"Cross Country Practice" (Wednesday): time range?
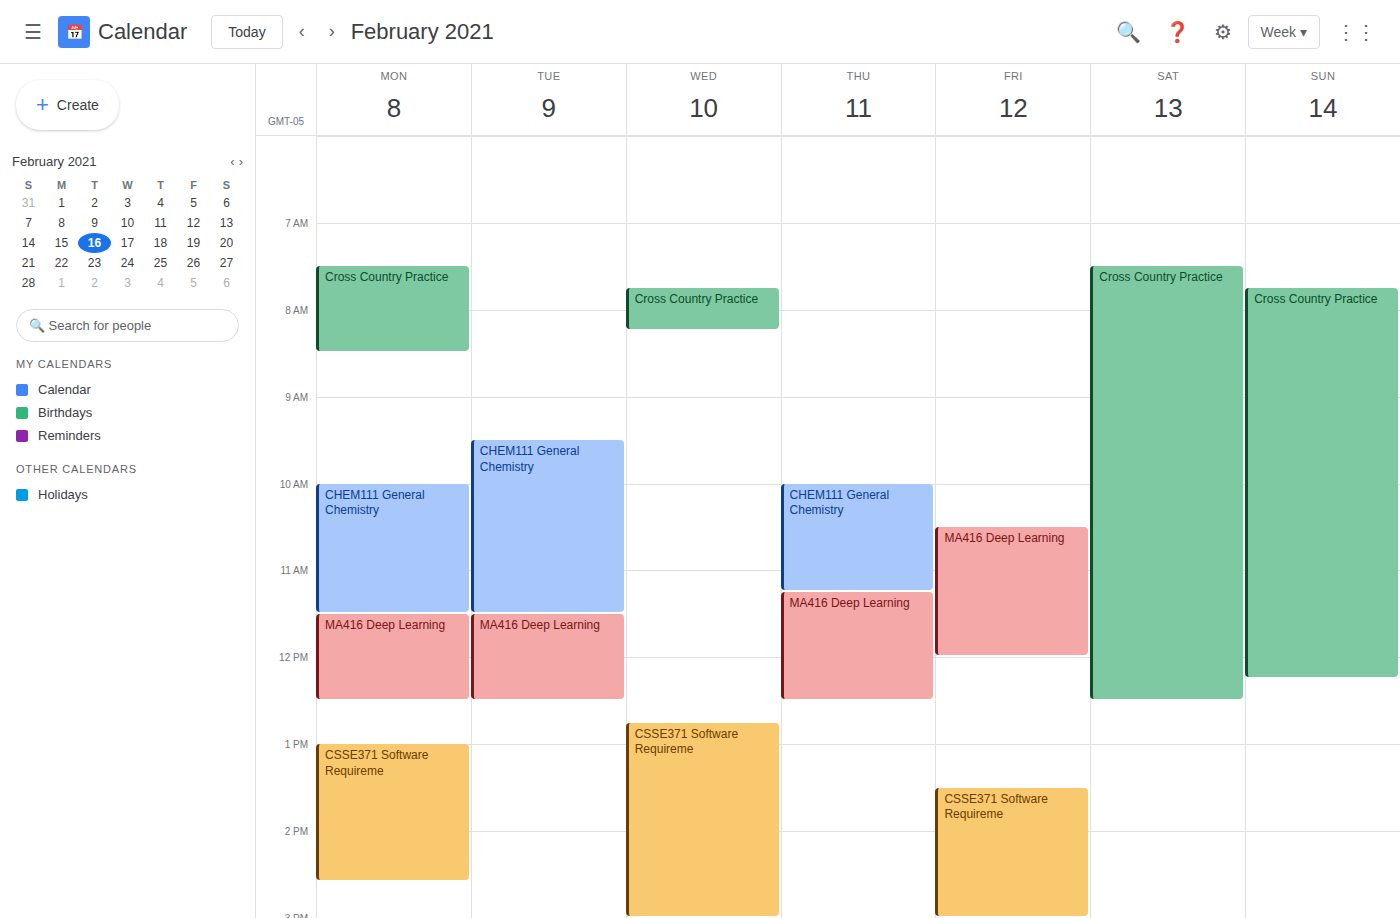
07:45 to 08:15